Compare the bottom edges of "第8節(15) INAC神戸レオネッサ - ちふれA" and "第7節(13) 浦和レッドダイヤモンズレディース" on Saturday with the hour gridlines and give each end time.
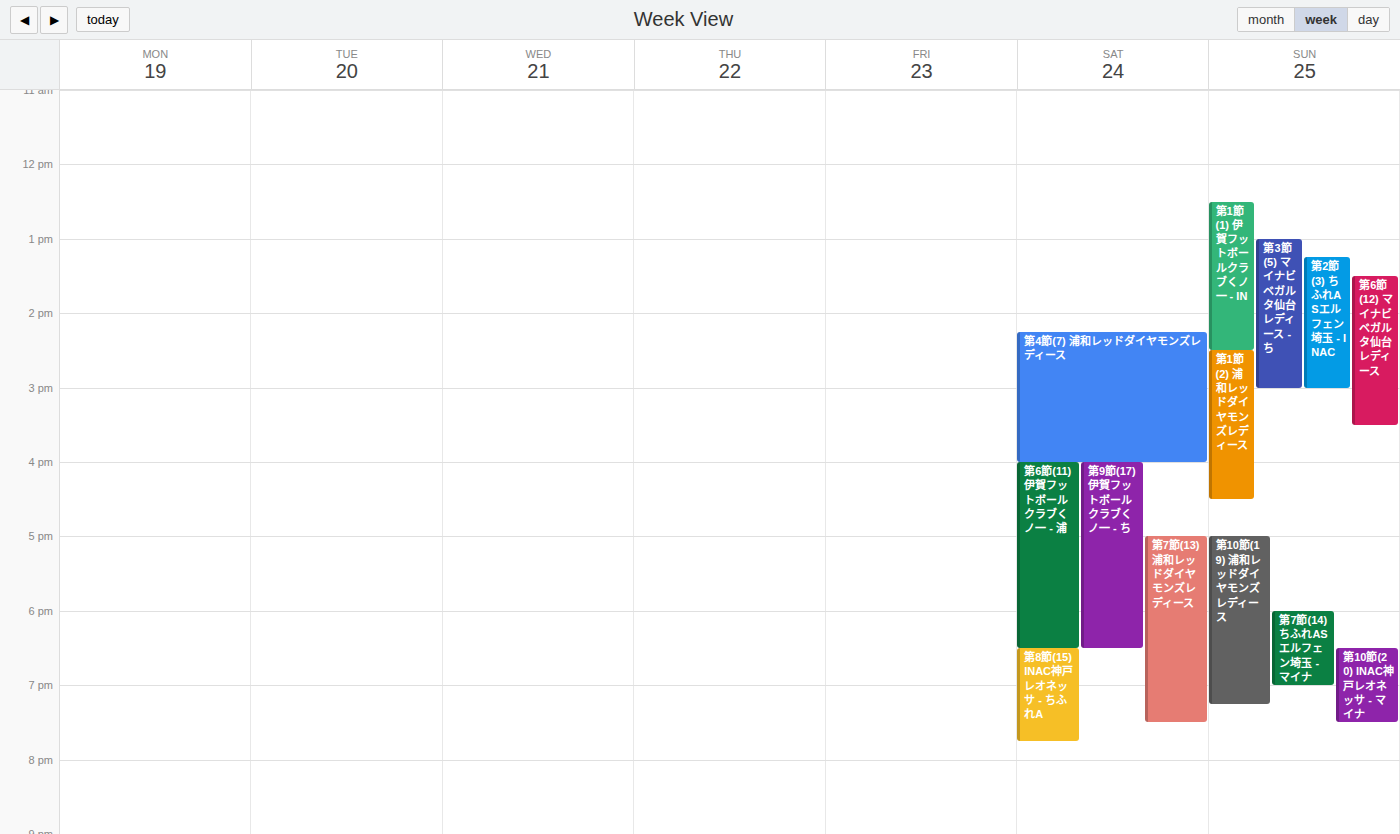
"第8節(15) INAC神戸レオネッサ - ちふれA": 7:45 PM, neither: three quarters of the way from the 7 PM line to the 8 PM line. "第7節(13) 浦和レッドダイヤモンズレディース": 7:30 PM, halfway between the 7 PM and 8 PM lines.